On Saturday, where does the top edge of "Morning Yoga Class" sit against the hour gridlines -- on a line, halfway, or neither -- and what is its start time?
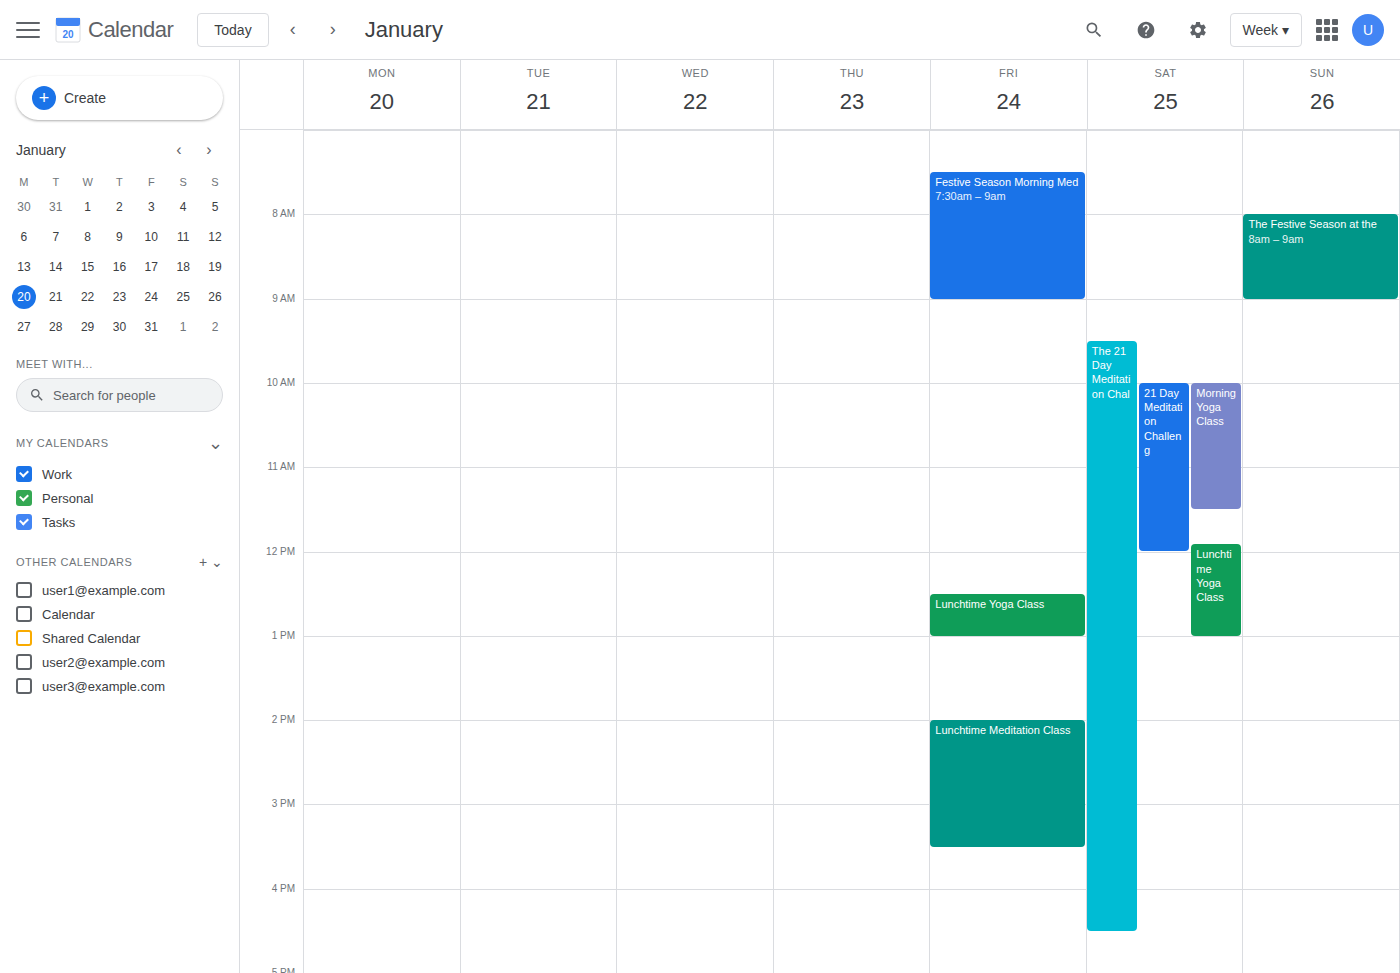
10:00 AM -- exactly on the 10 AM line.